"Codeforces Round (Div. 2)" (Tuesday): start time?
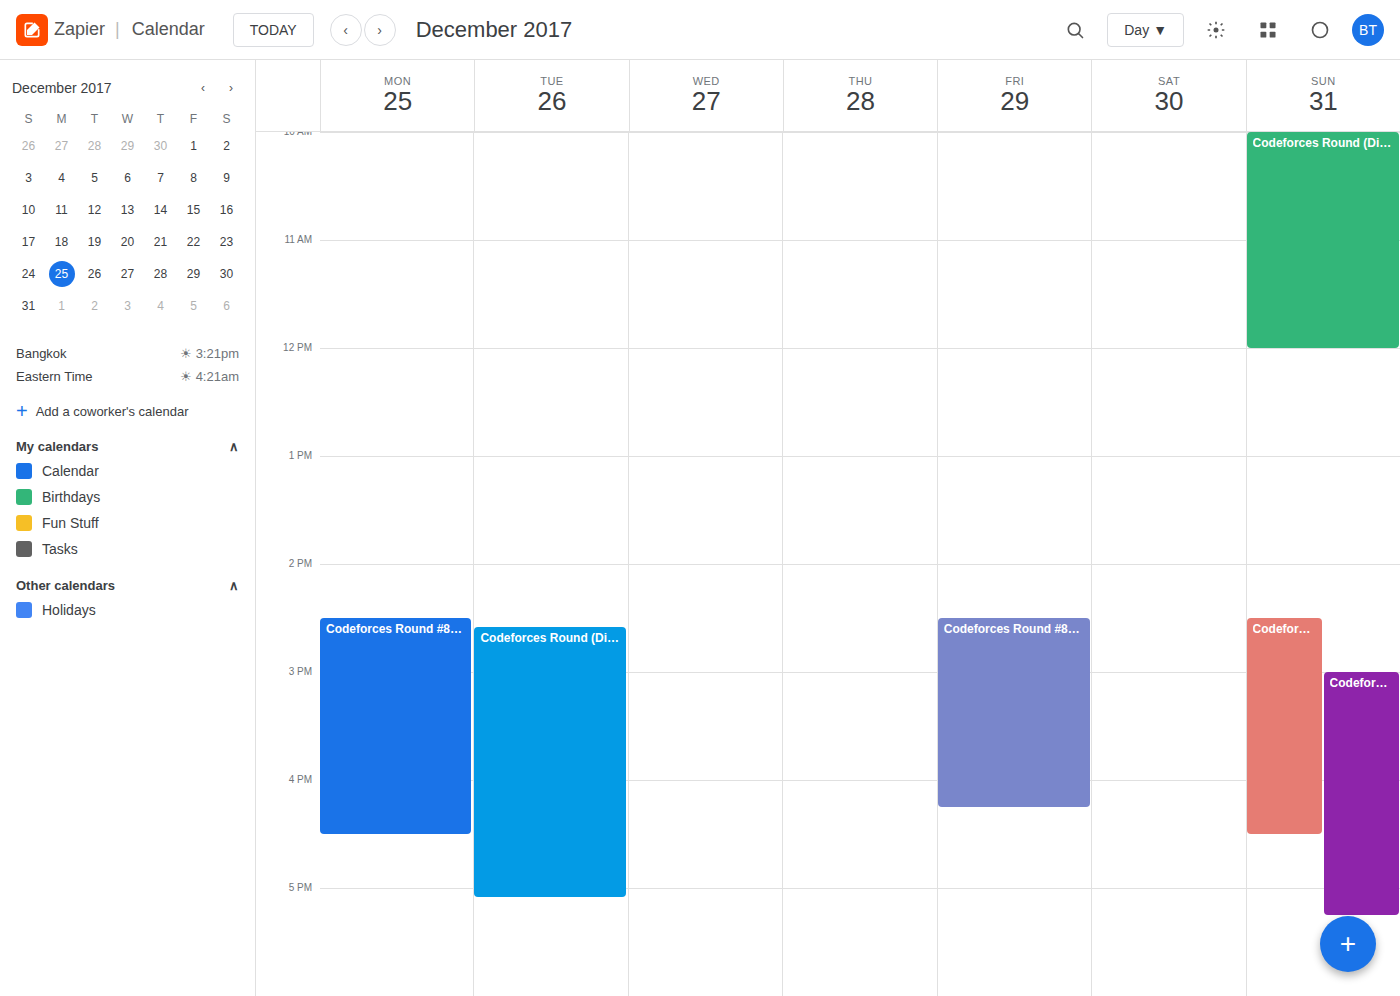
2:35 PM